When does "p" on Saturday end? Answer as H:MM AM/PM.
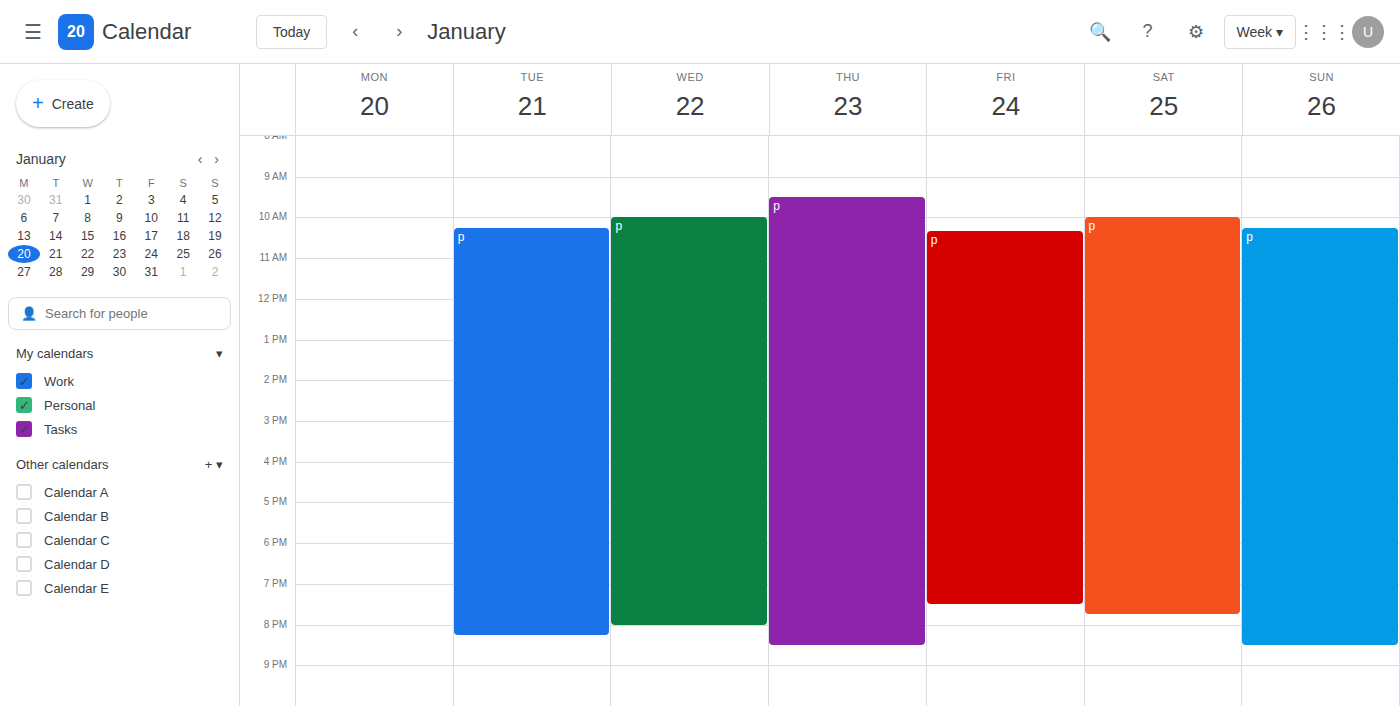
7:45 PM